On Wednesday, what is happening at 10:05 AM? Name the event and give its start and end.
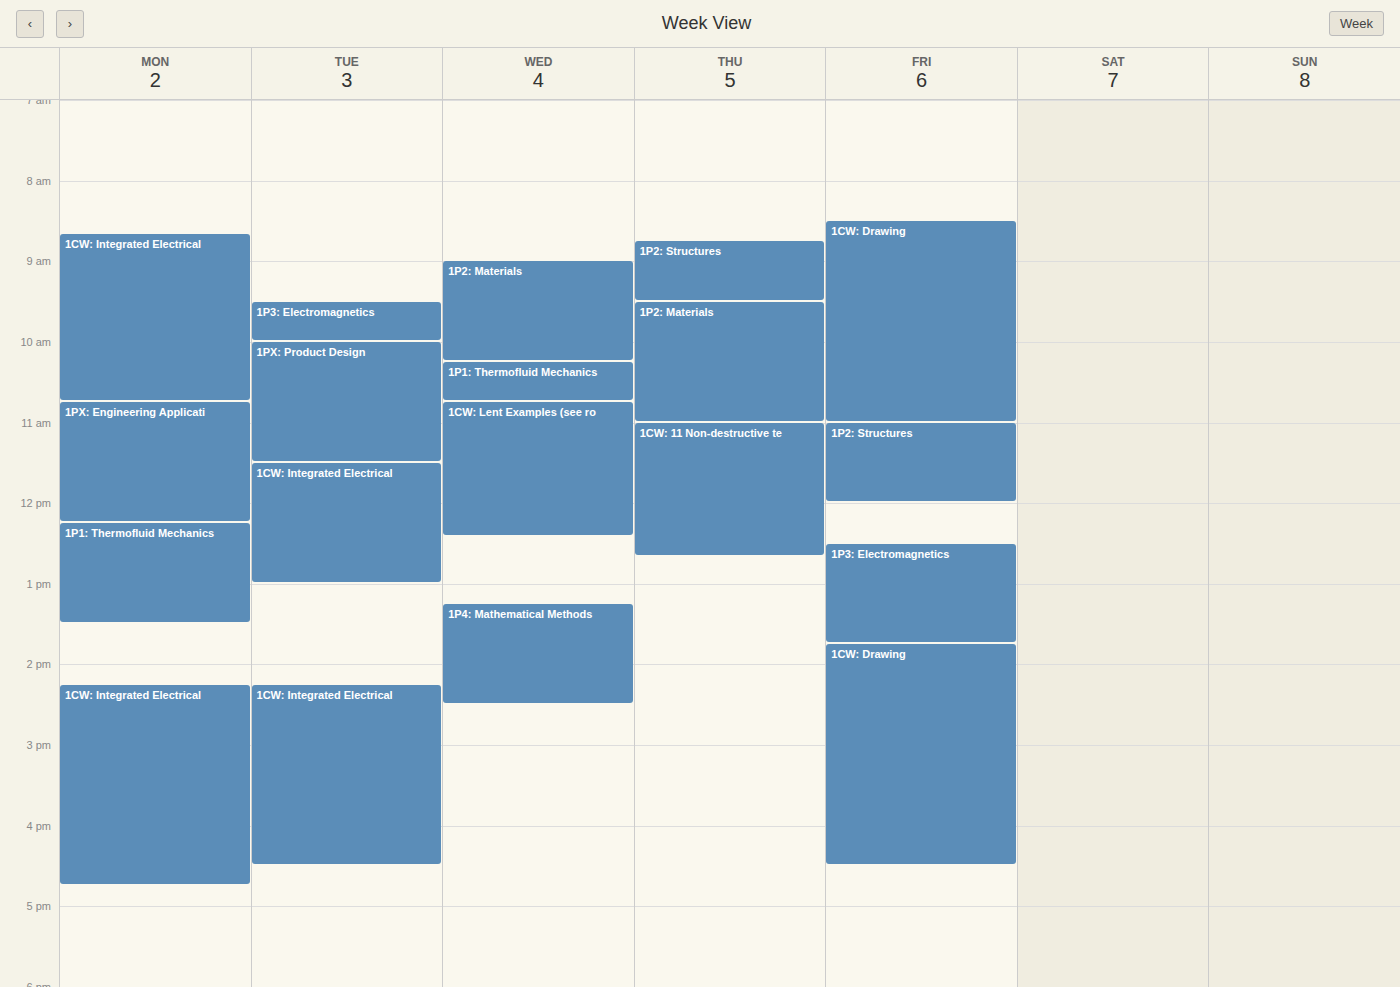
"1P2: Materials", 9:00 AM to 10:15 AM